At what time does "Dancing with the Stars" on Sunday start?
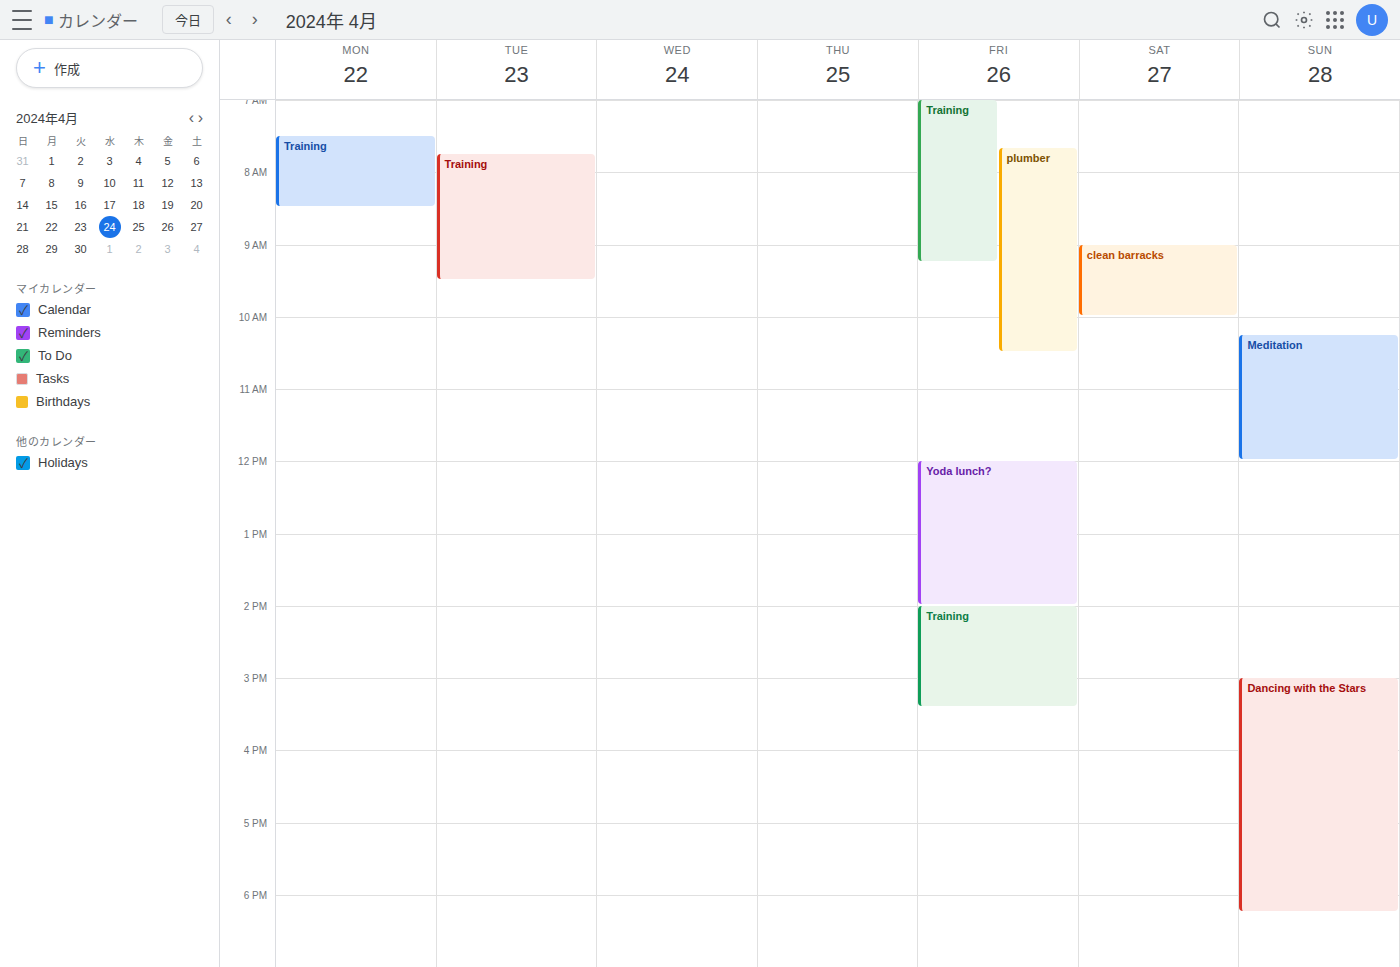
3:00 PM